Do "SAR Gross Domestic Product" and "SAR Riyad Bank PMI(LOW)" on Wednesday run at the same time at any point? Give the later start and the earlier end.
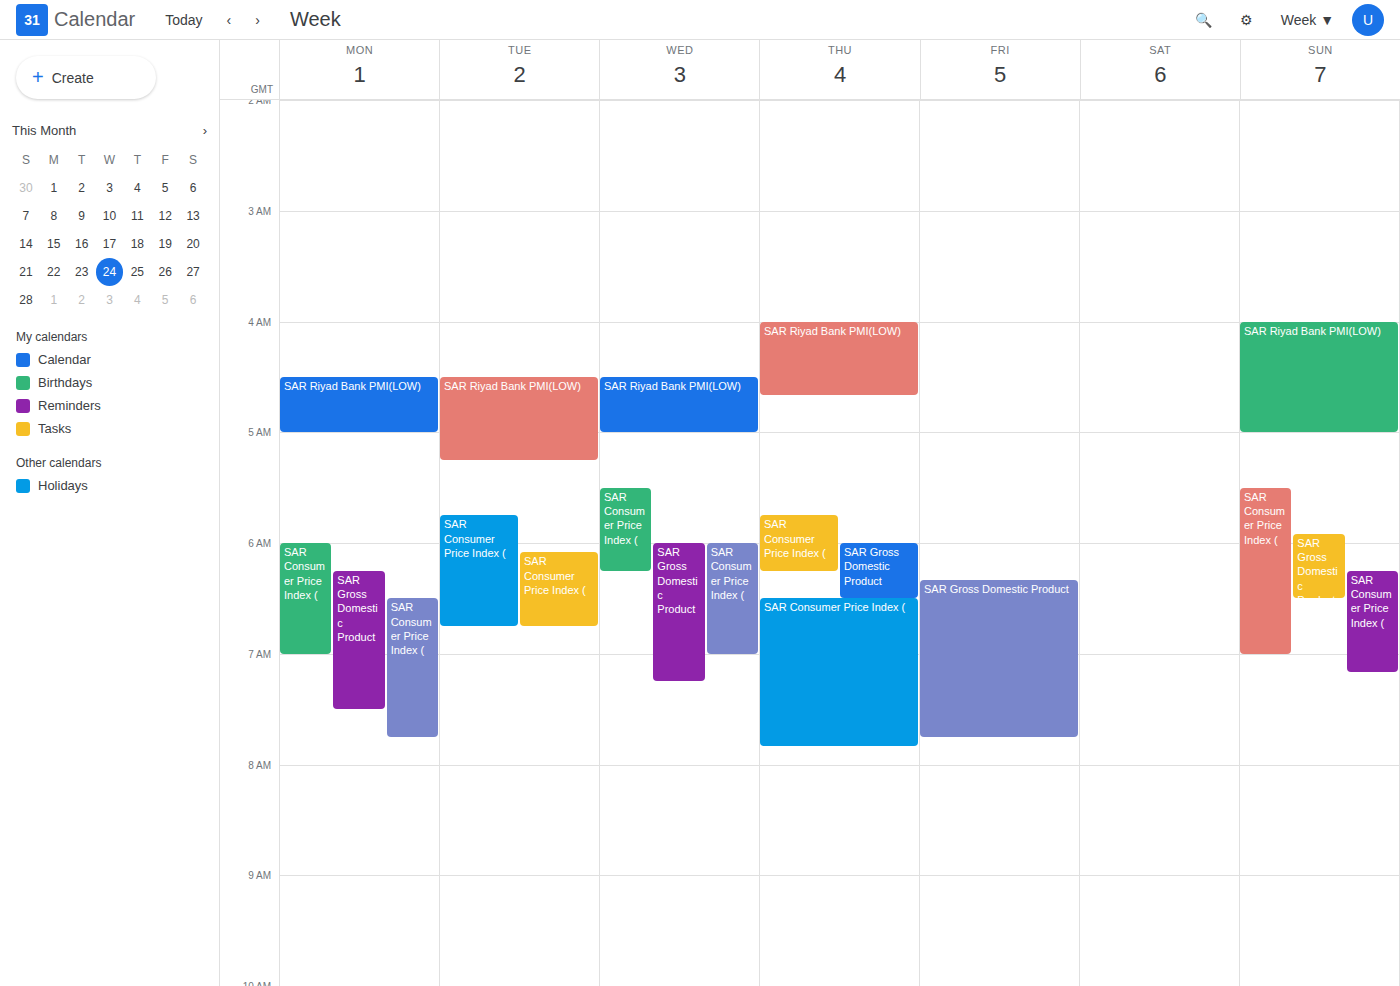
"SAR Riyad Bank PMI(LOW)" ends at 5:00 AM and "SAR Gross Domestic Product" starts at 6:00 AM -- no overlap.